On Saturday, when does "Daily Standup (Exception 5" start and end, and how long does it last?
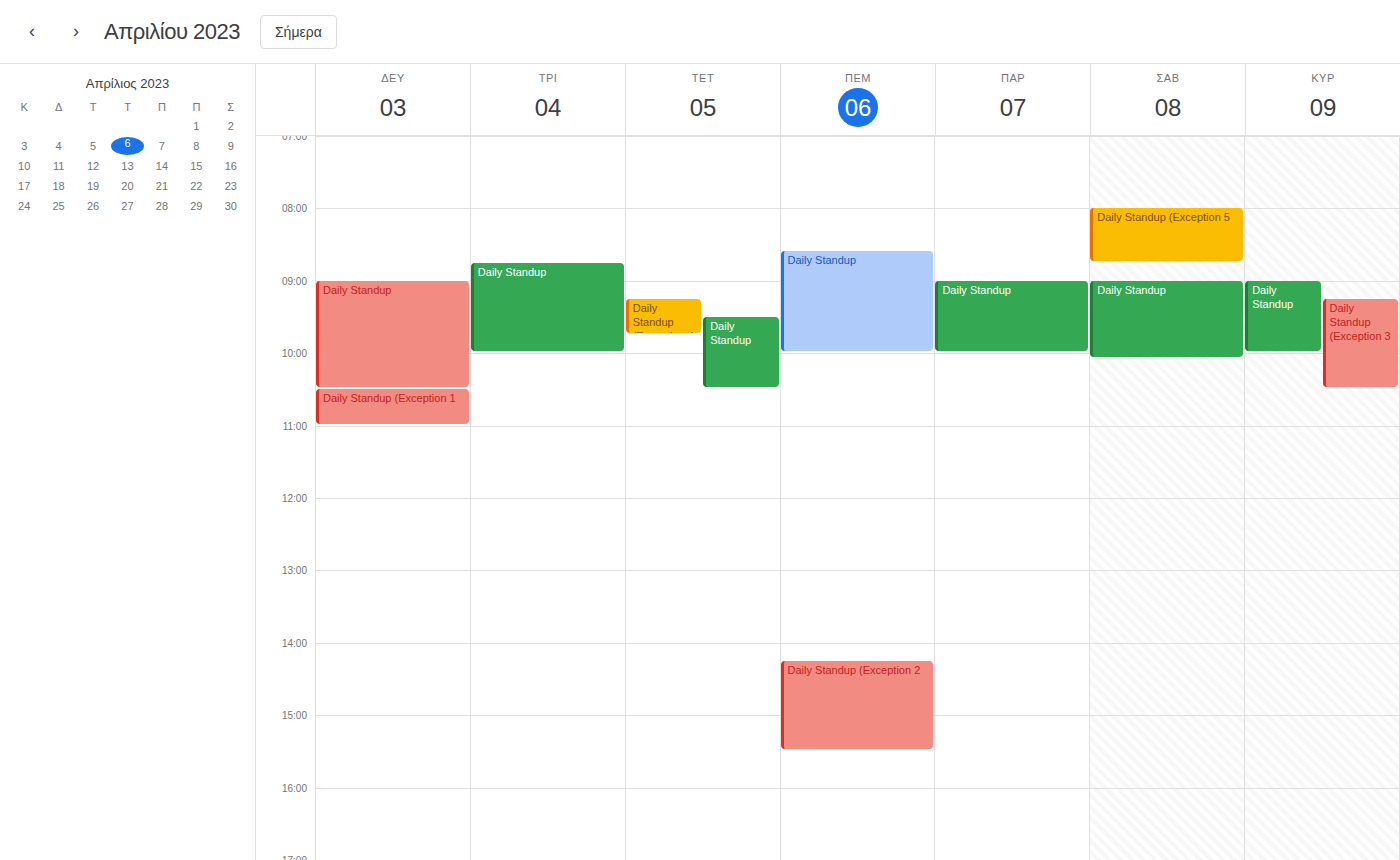
08:00 to 08:45, 45 minutes